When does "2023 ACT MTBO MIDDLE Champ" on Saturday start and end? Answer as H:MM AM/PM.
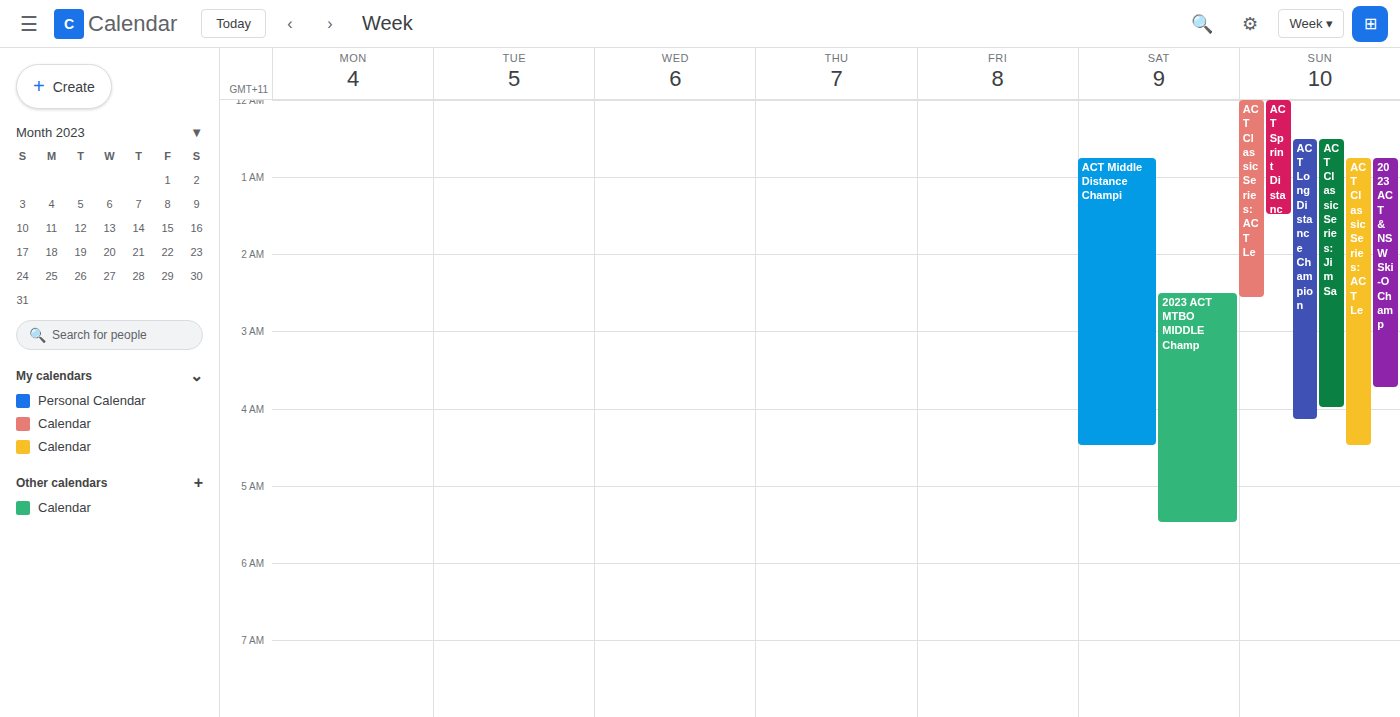
2:30 AM to 5:30 AM